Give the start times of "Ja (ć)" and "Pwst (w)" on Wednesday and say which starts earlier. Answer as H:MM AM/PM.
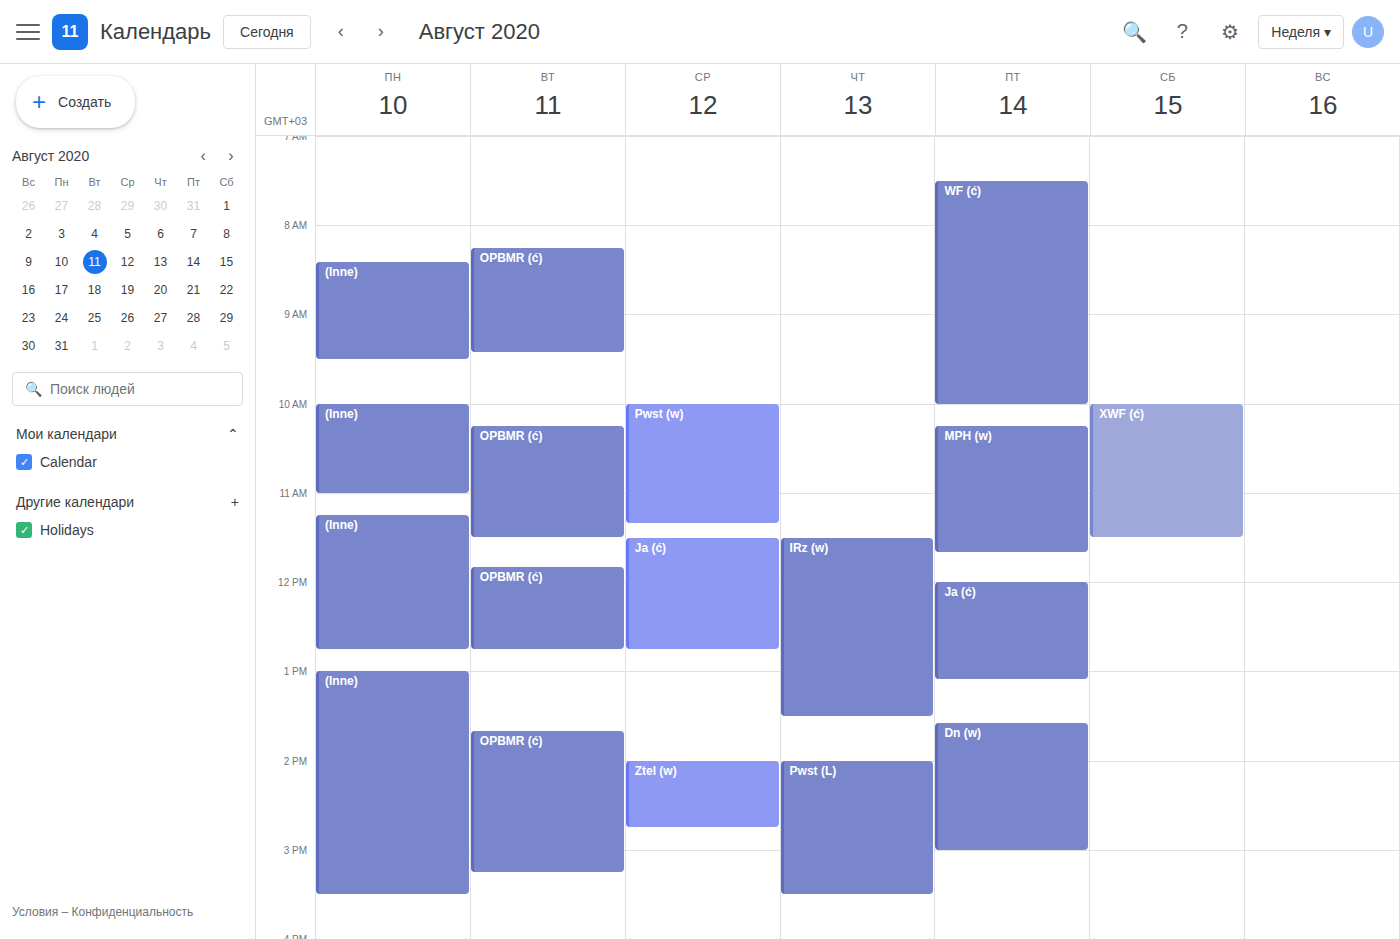
"Pwst (w)" 10:00 AM; "Ja (ć)" 11:30 AM.